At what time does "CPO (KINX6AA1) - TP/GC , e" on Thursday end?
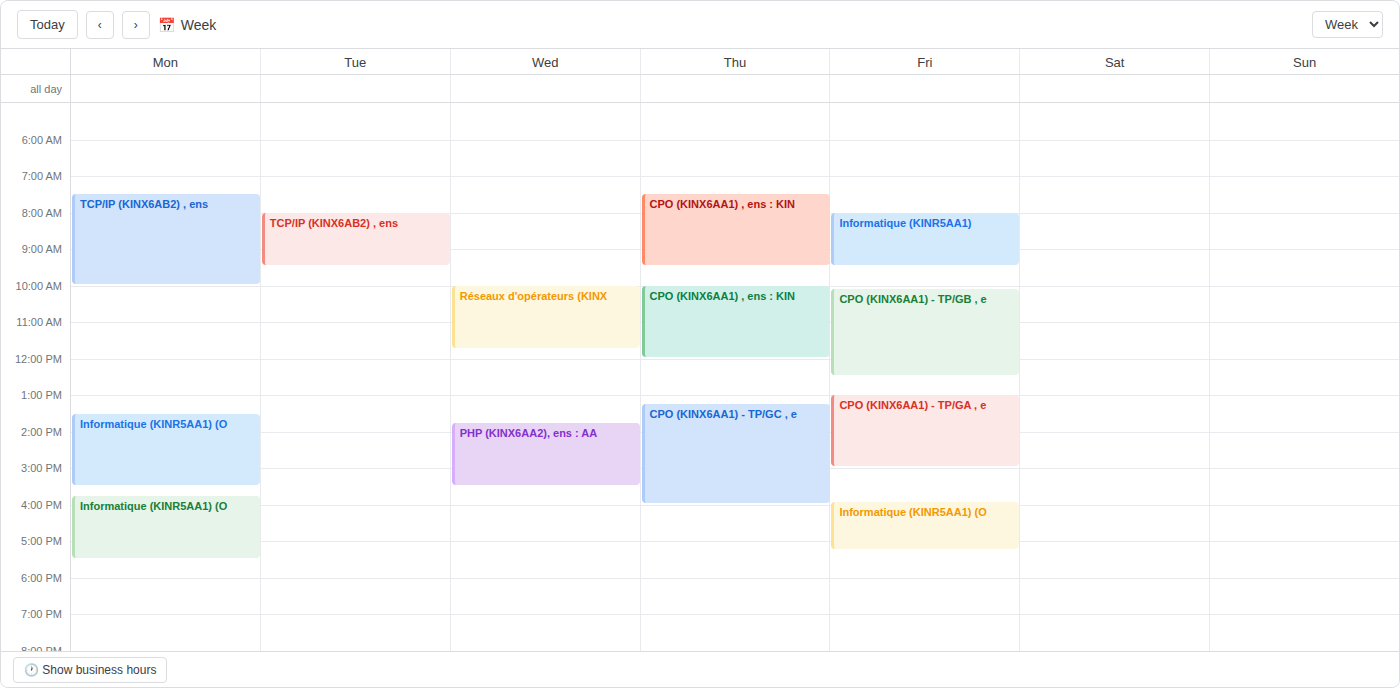
4:00 PM